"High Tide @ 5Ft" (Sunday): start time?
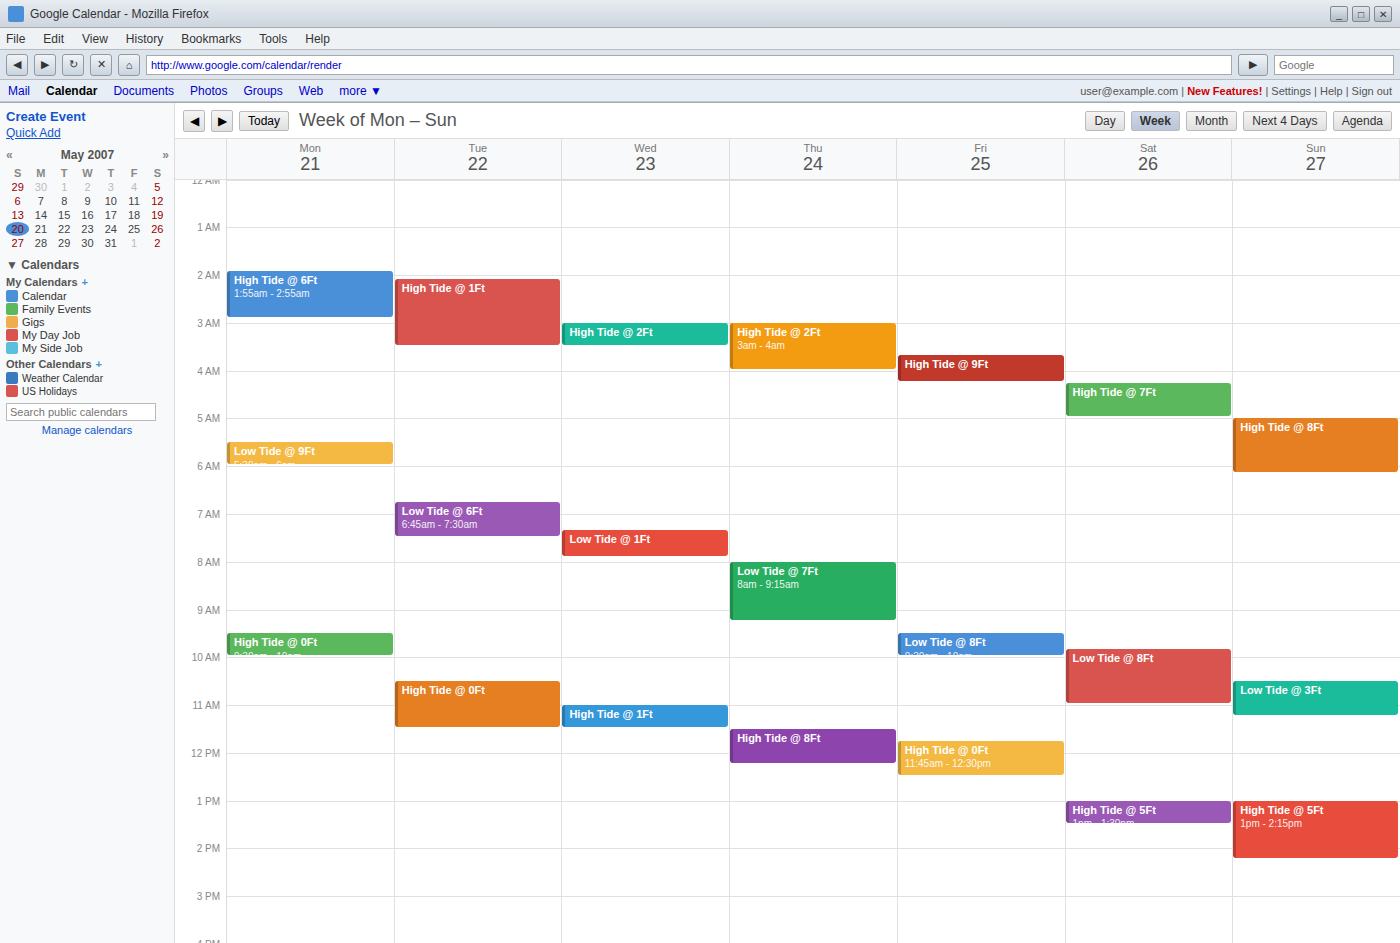
1:00 PM